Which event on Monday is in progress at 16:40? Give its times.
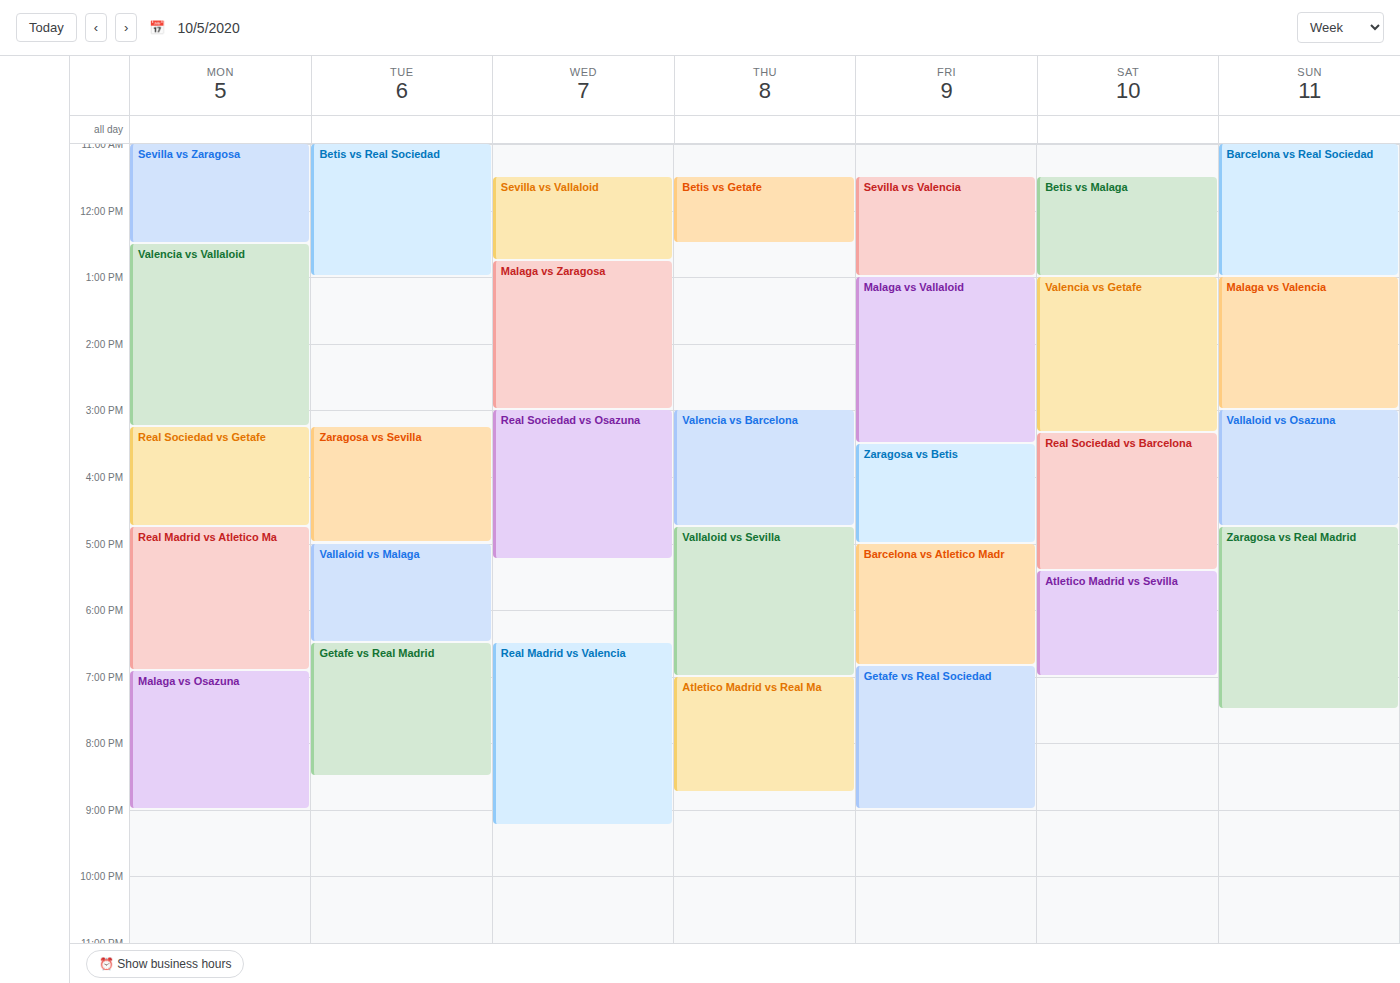
"Real Sociedad vs Getafe", 15:15 to 16:45